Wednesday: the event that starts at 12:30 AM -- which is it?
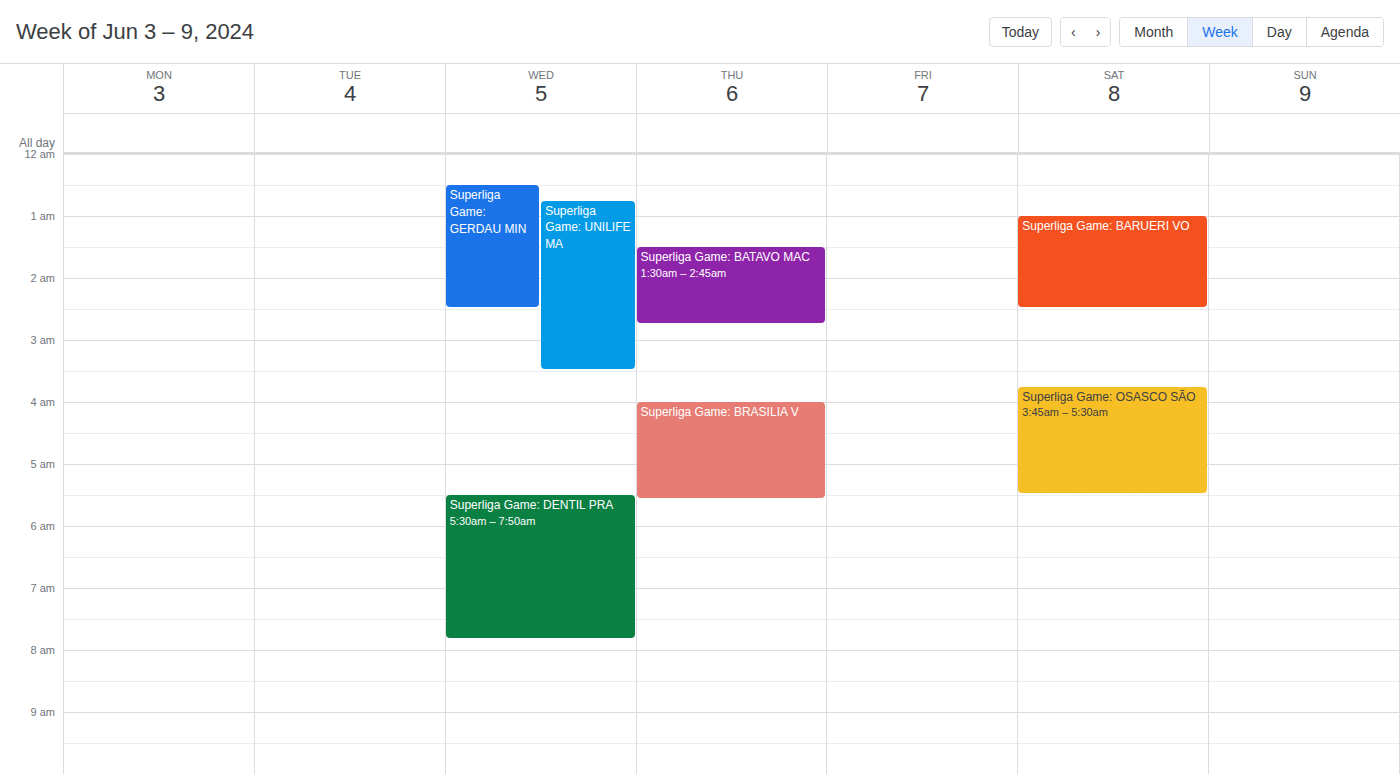
"Superliga Game: GERDAU MIN"